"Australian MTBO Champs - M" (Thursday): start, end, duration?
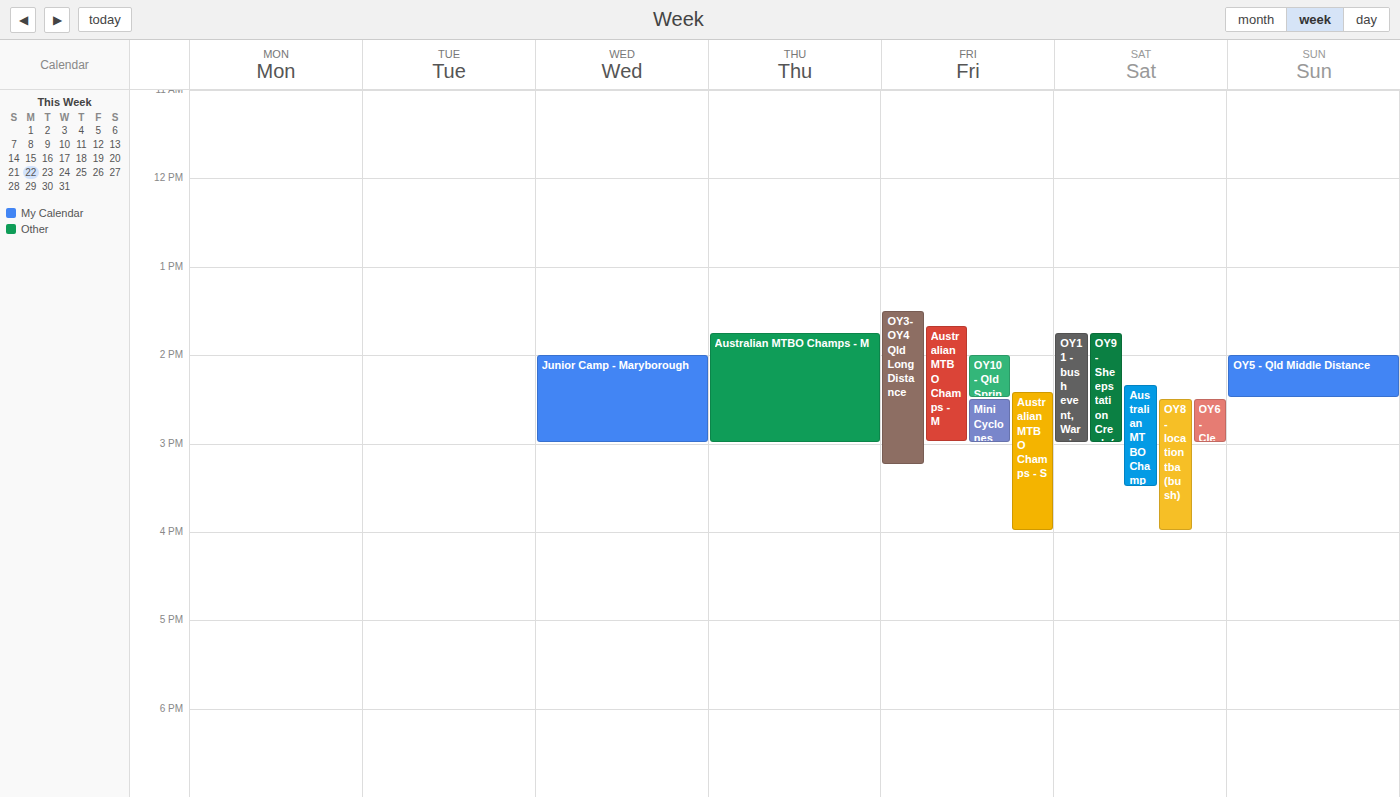
1:45 PM to 3:00 PM, 1 hour 15 minutes